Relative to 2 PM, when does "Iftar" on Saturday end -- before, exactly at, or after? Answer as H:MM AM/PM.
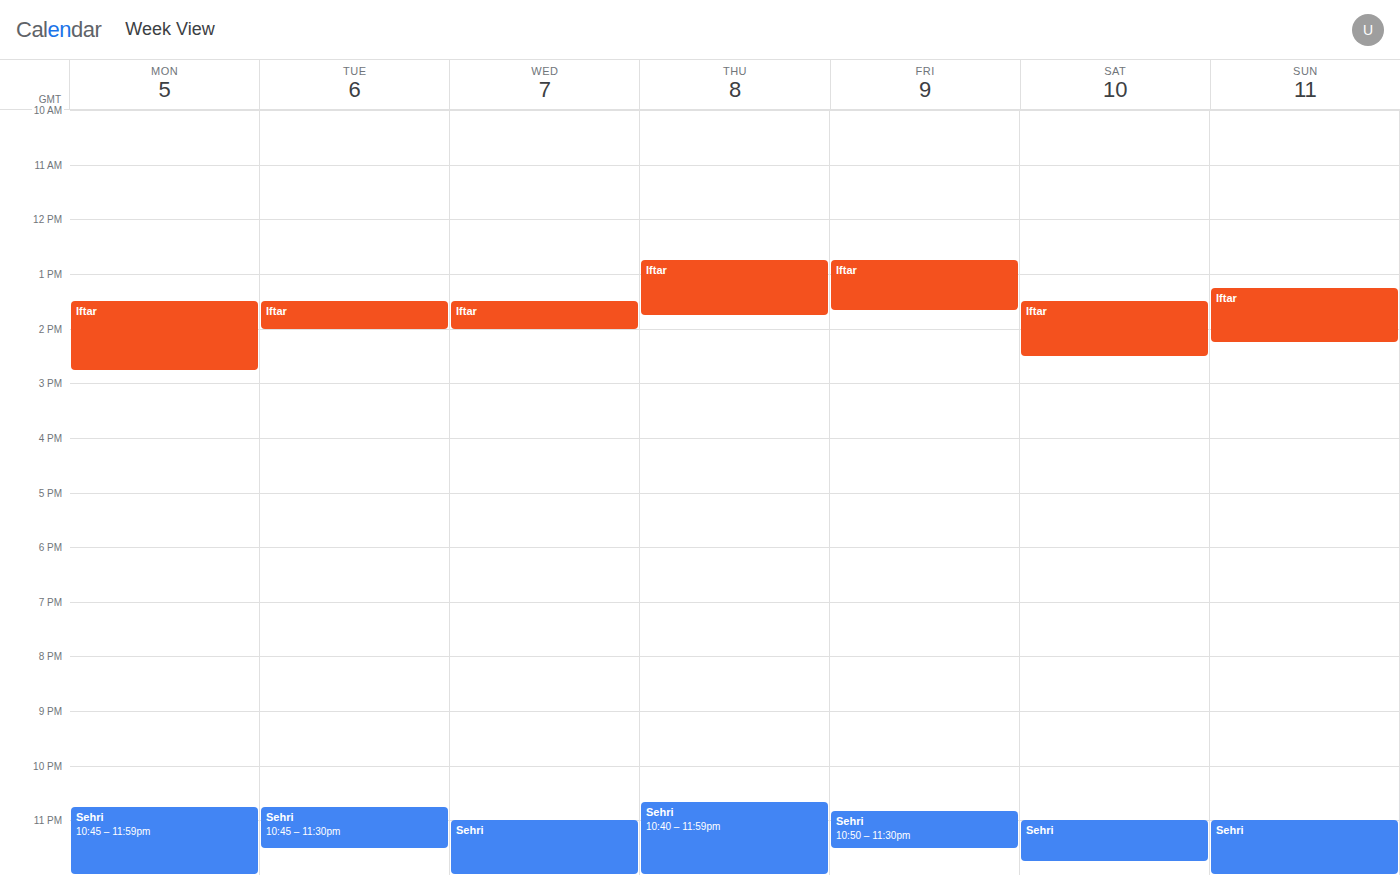
2:30 PM -- after 2 PM, 30 minutes below the 2 PM line.